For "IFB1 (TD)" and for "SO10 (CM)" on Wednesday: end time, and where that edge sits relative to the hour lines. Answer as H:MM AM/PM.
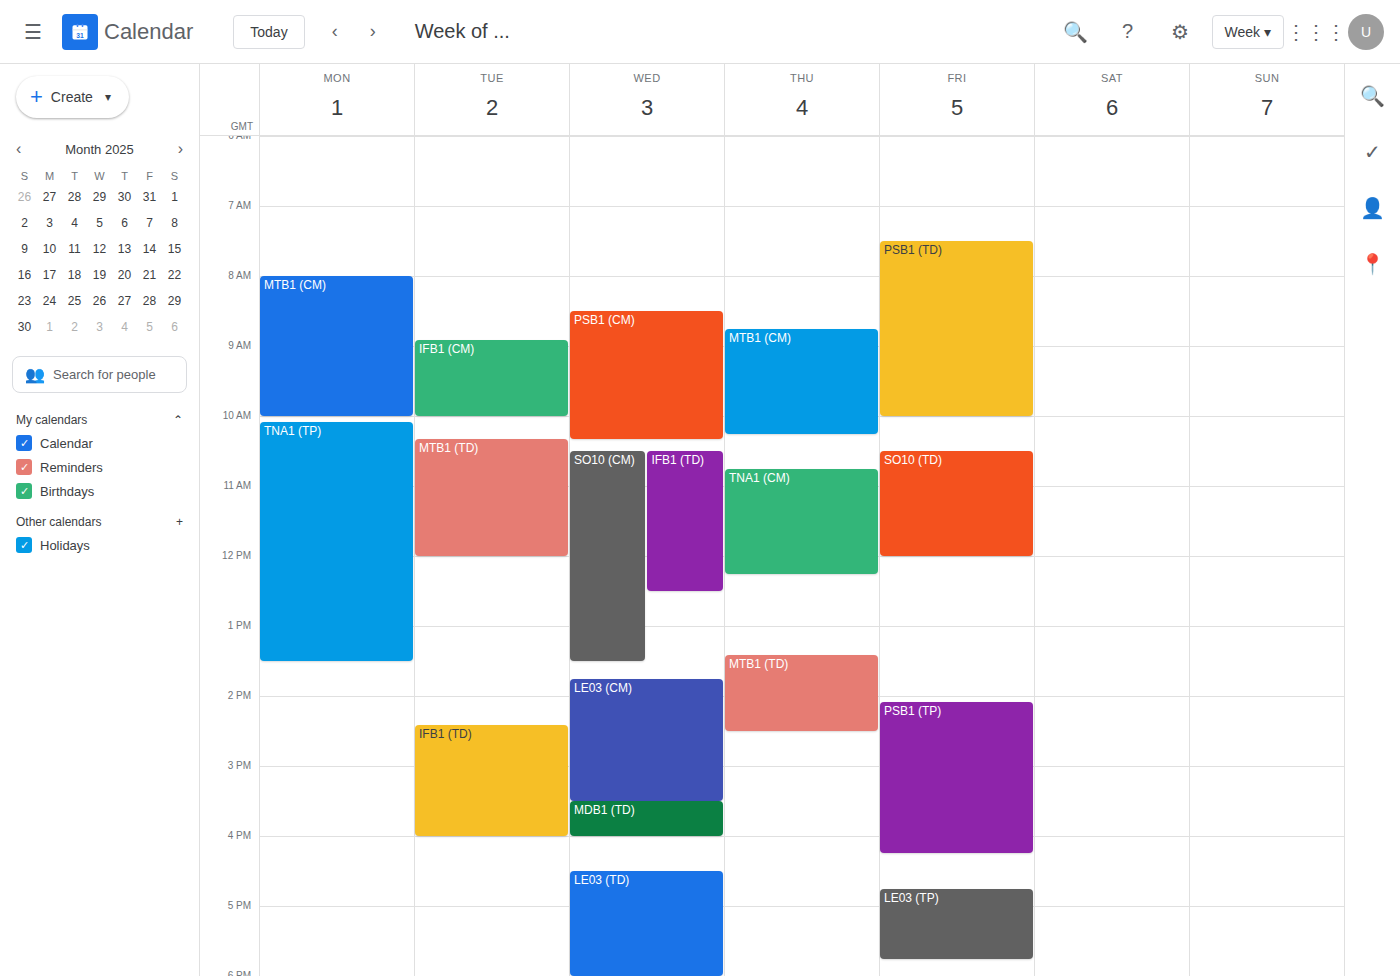
"IFB1 (TD)": 12:30 PM, halfway between the 12 PM and 1 PM lines. "SO10 (CM)": 1:30 PM, halfway between the 1 PM and 2 PM lines.